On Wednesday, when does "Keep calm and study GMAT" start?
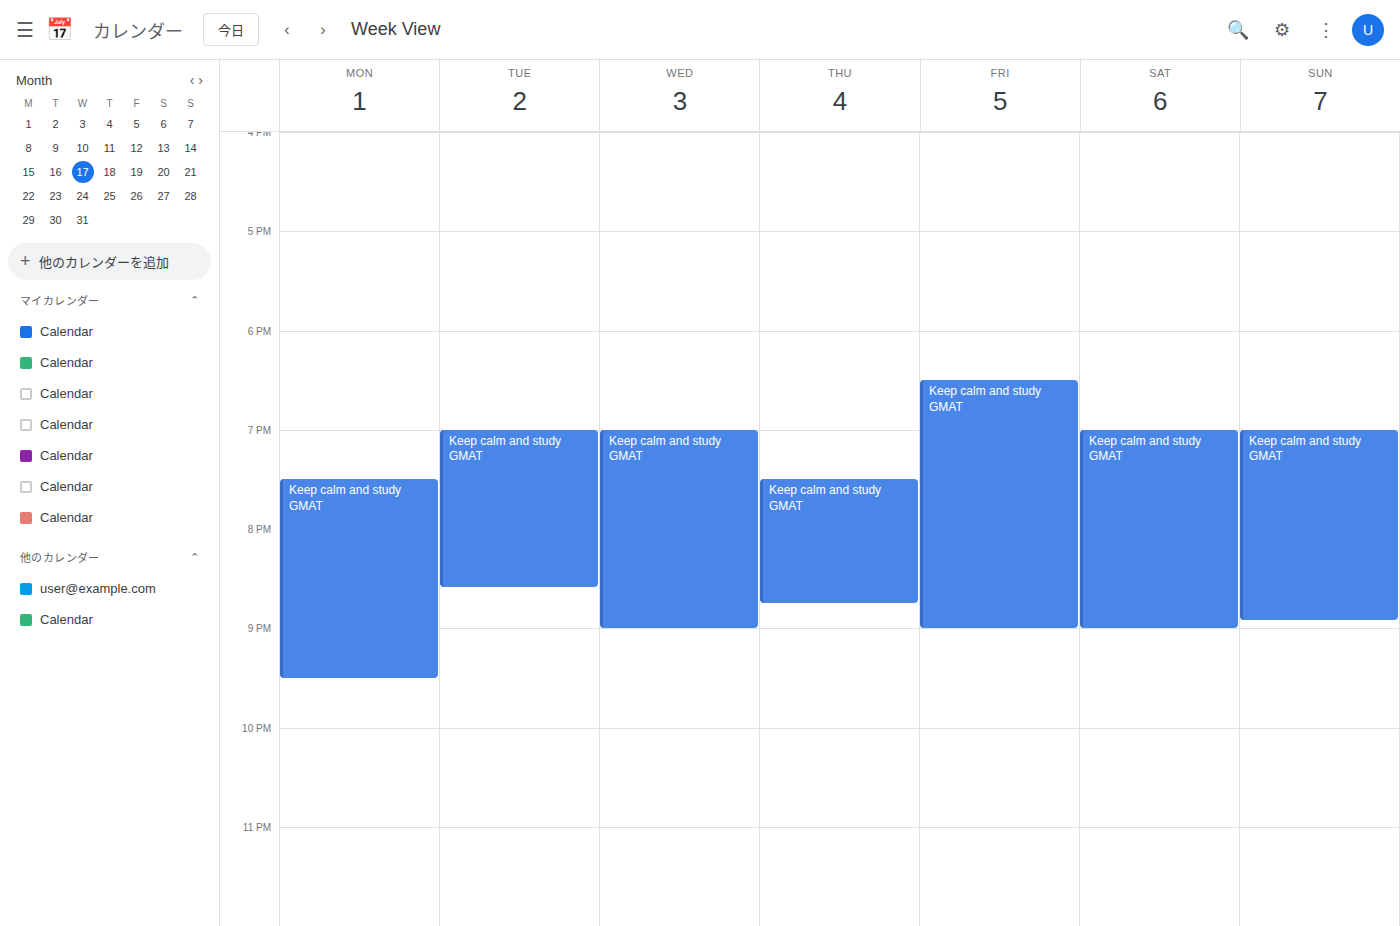
7:00 PM